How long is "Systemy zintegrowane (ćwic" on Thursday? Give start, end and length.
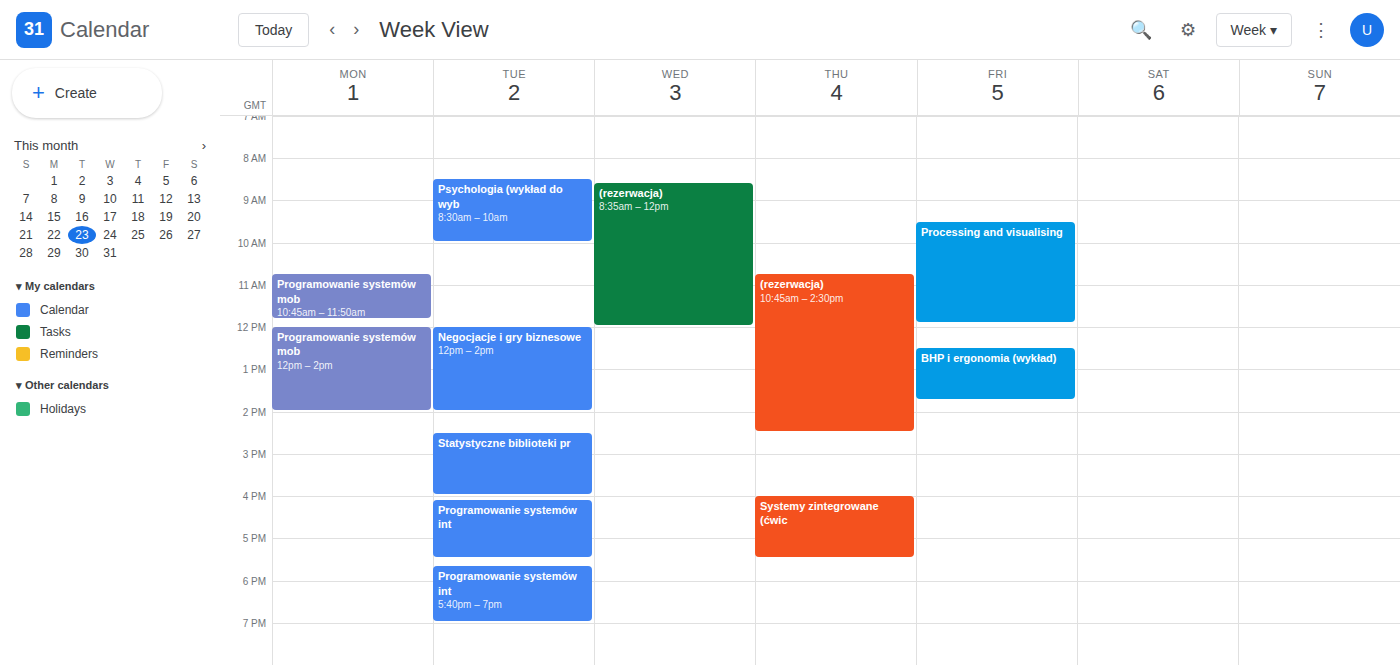
16:00 to 17:30, 1 hour 30 minutes